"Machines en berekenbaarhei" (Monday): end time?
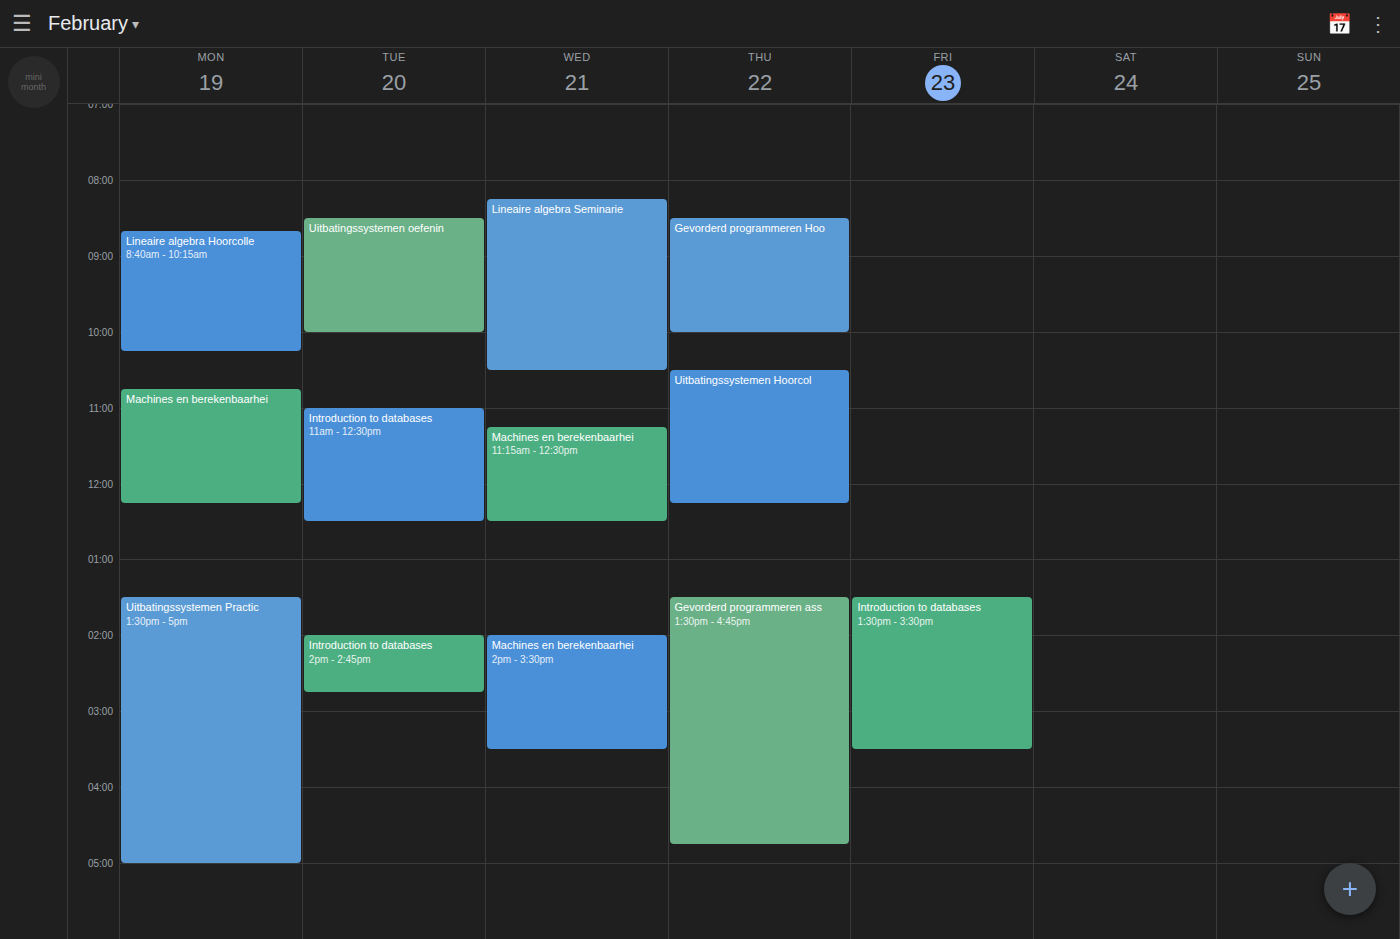
12:15 PM